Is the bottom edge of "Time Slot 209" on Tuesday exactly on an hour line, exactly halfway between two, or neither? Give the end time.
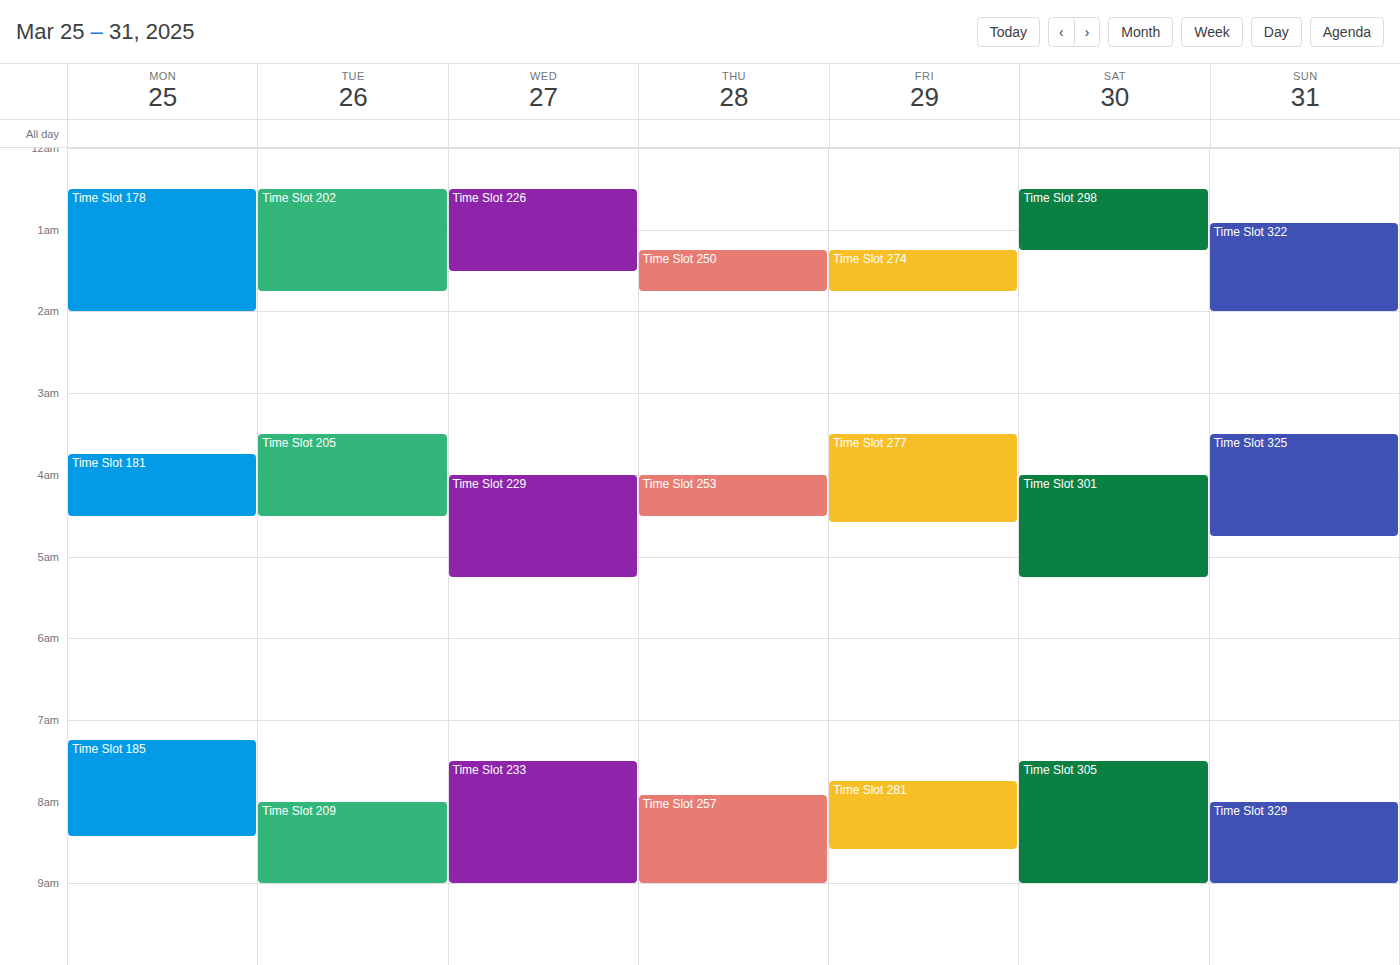
09:00 -- exactly on the 09:00 line.